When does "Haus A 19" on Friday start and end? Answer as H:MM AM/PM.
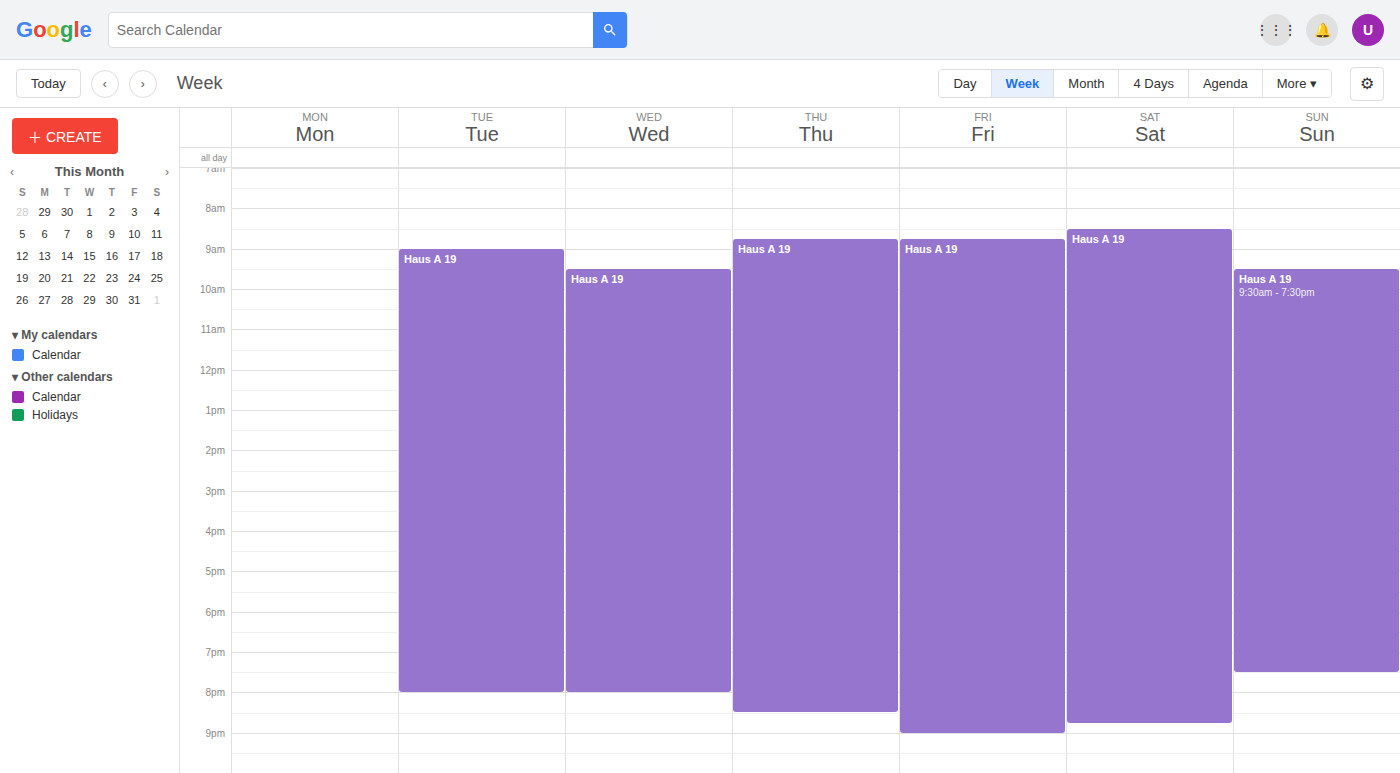
8:45 AM to 9:00 PM